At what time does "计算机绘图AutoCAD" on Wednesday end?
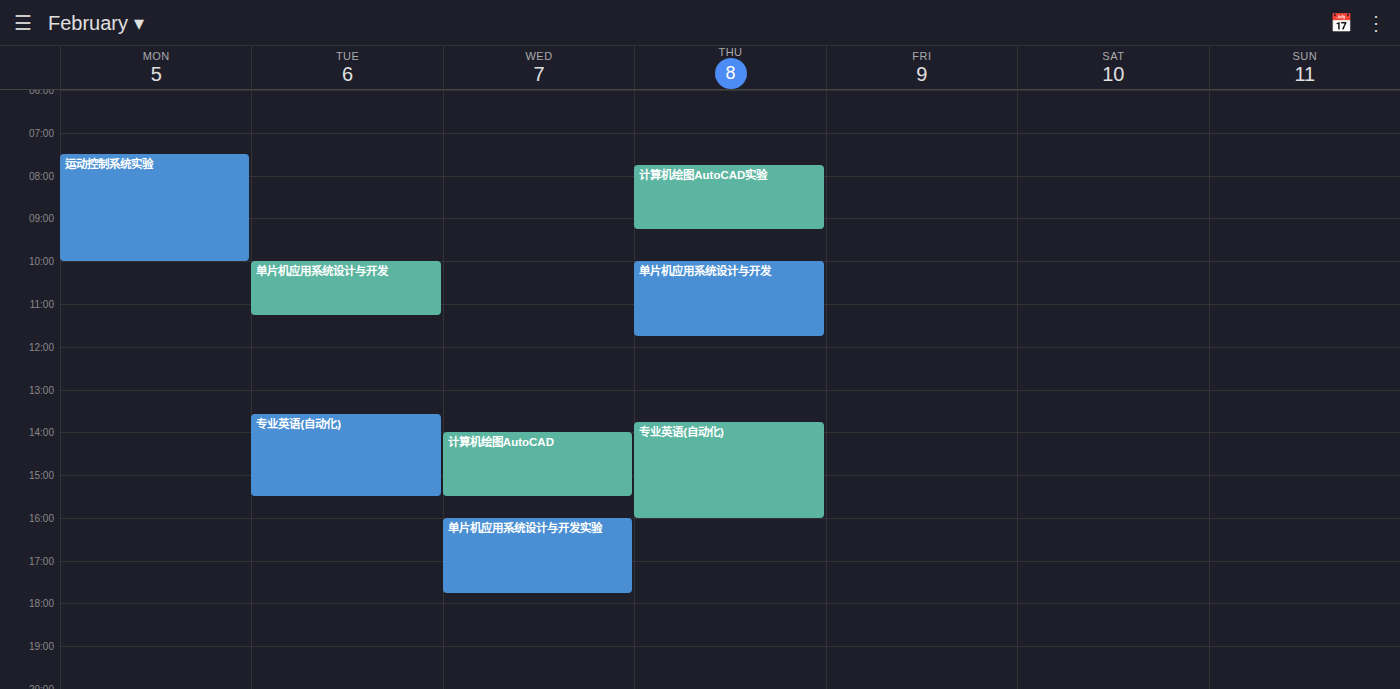
3:30 PM